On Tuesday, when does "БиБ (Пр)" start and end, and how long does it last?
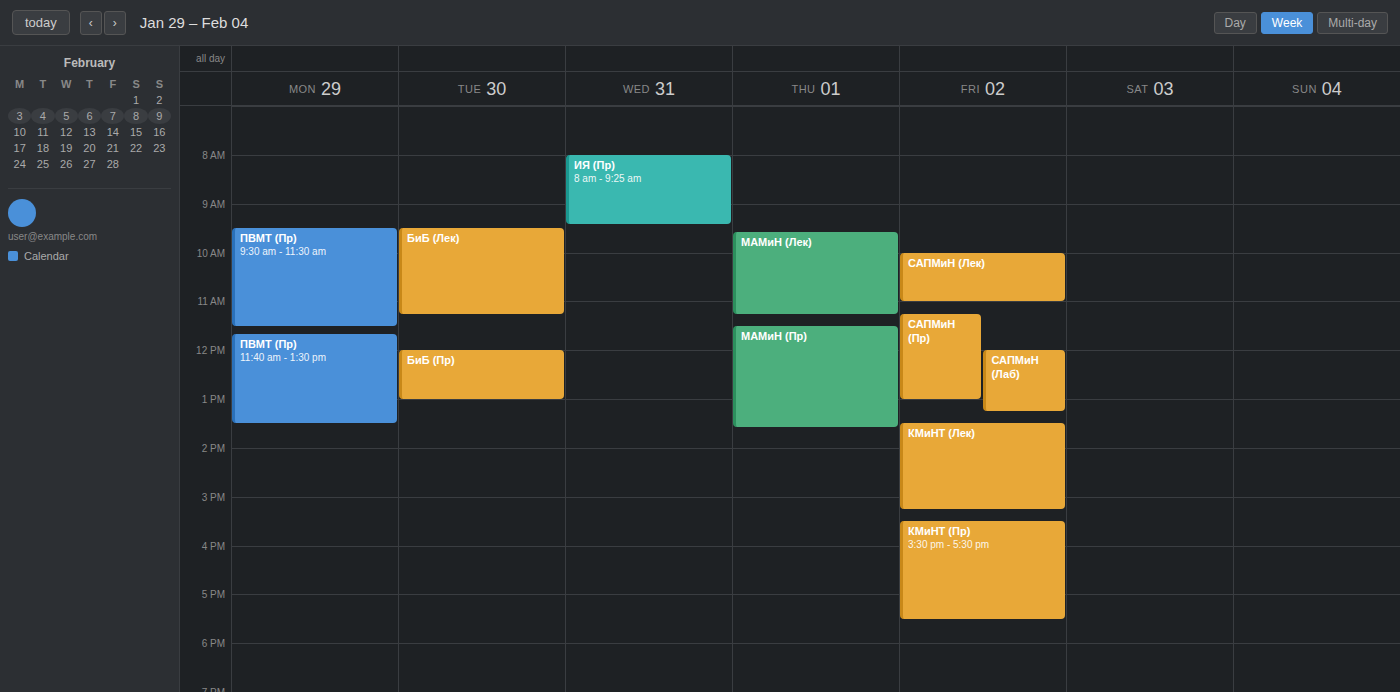
12:00 PM to 1:00 PM, 1 hour